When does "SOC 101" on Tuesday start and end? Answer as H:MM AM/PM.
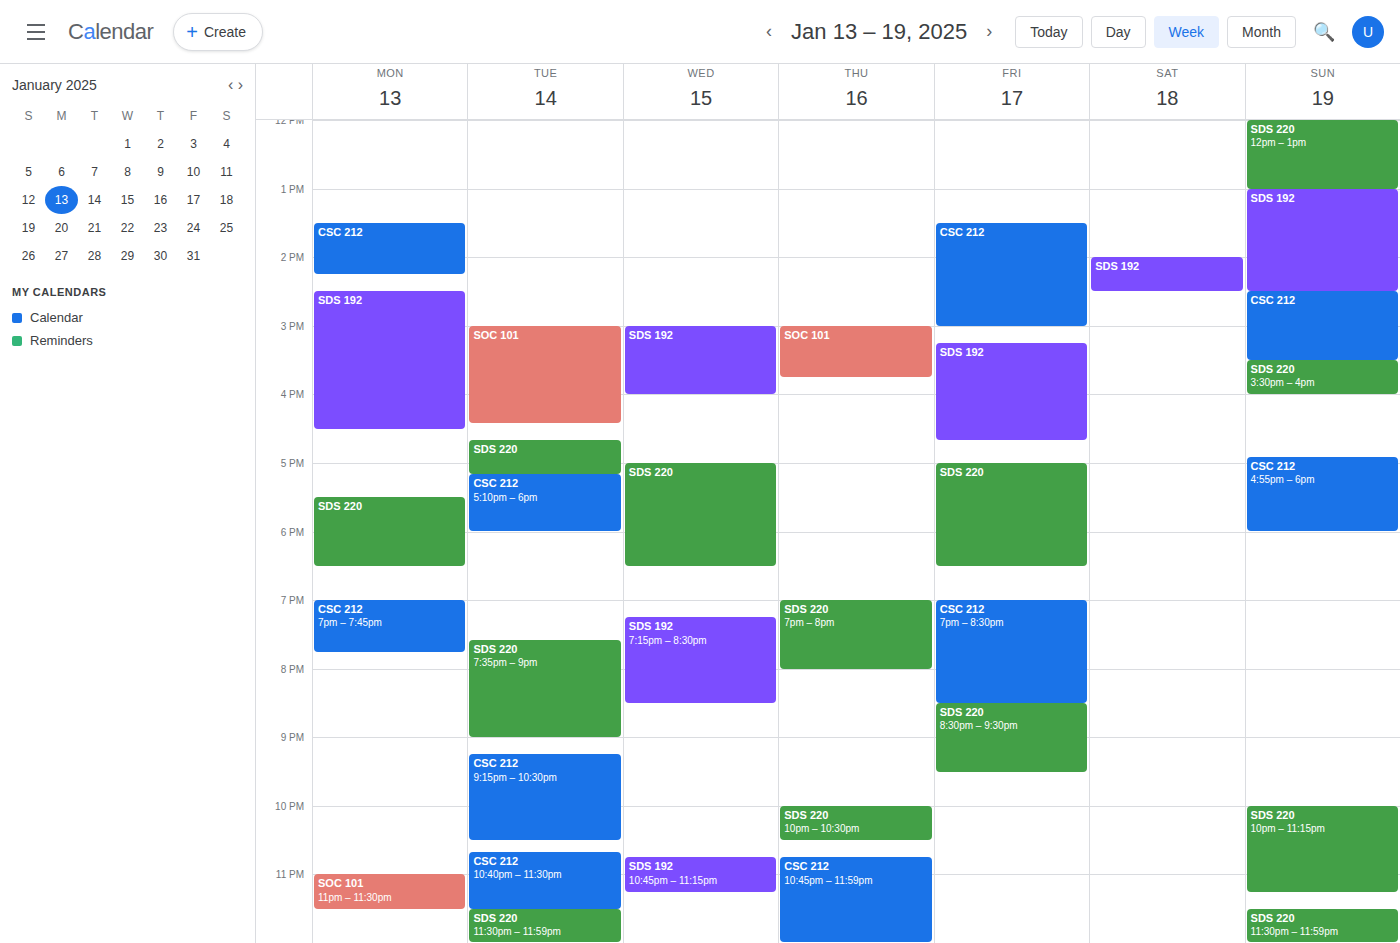
3:00 PM to 4:25 PM